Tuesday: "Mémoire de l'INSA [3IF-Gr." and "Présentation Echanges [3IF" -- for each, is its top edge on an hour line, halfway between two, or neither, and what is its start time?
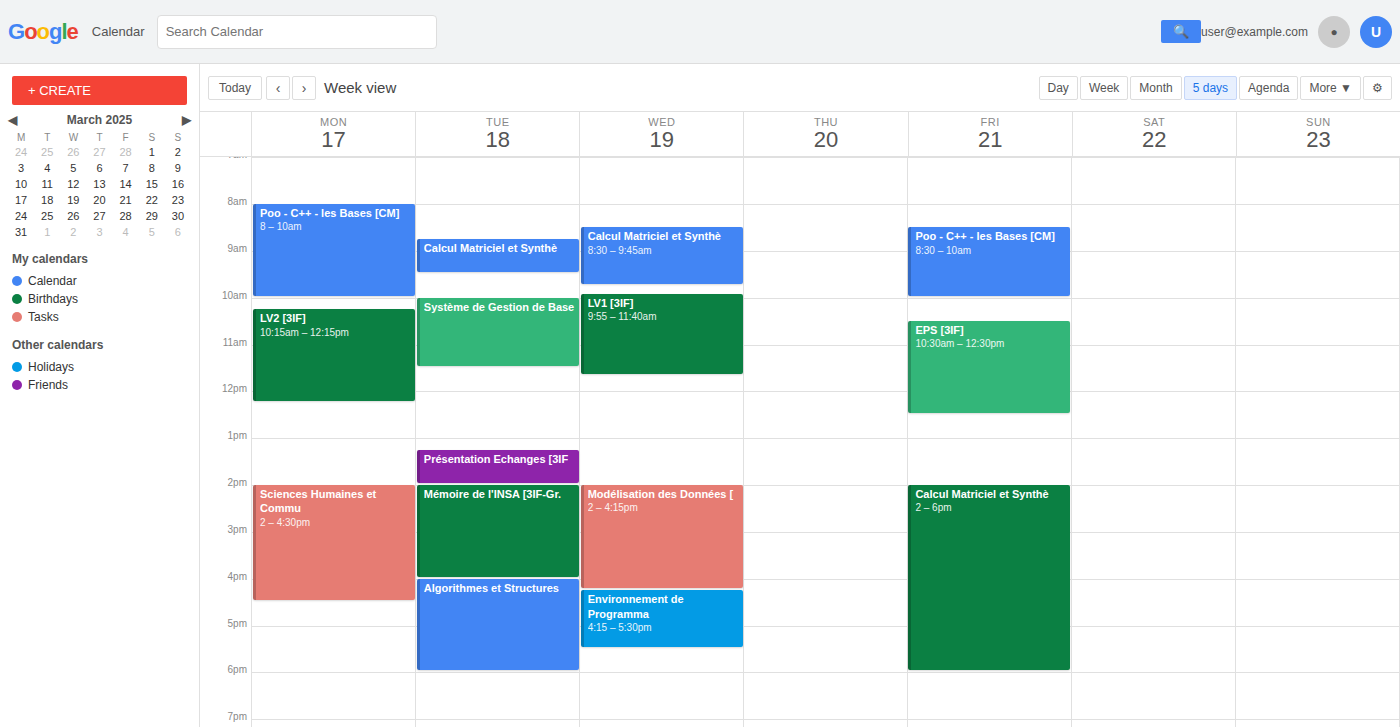
"Mémoire de l'INSA [3IF-Gr.": 2:00 PM, exactly on the 2 PM line. "Présentation Echanges [3IF": 1:15 PM, neither: a quarter of the way from the 1 PM line to the 2 PM line.